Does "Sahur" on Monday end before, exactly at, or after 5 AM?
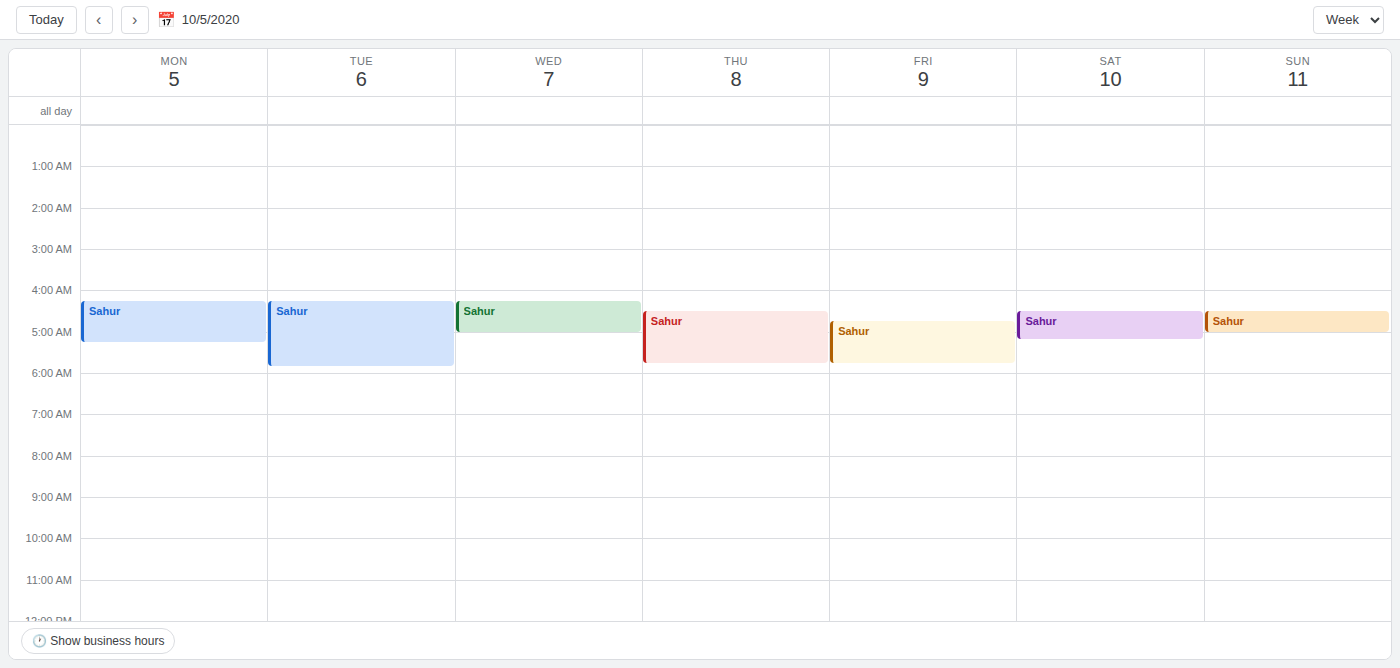
5:15 AM -- after 5 AM, 15 minutes below the 5 AM line.